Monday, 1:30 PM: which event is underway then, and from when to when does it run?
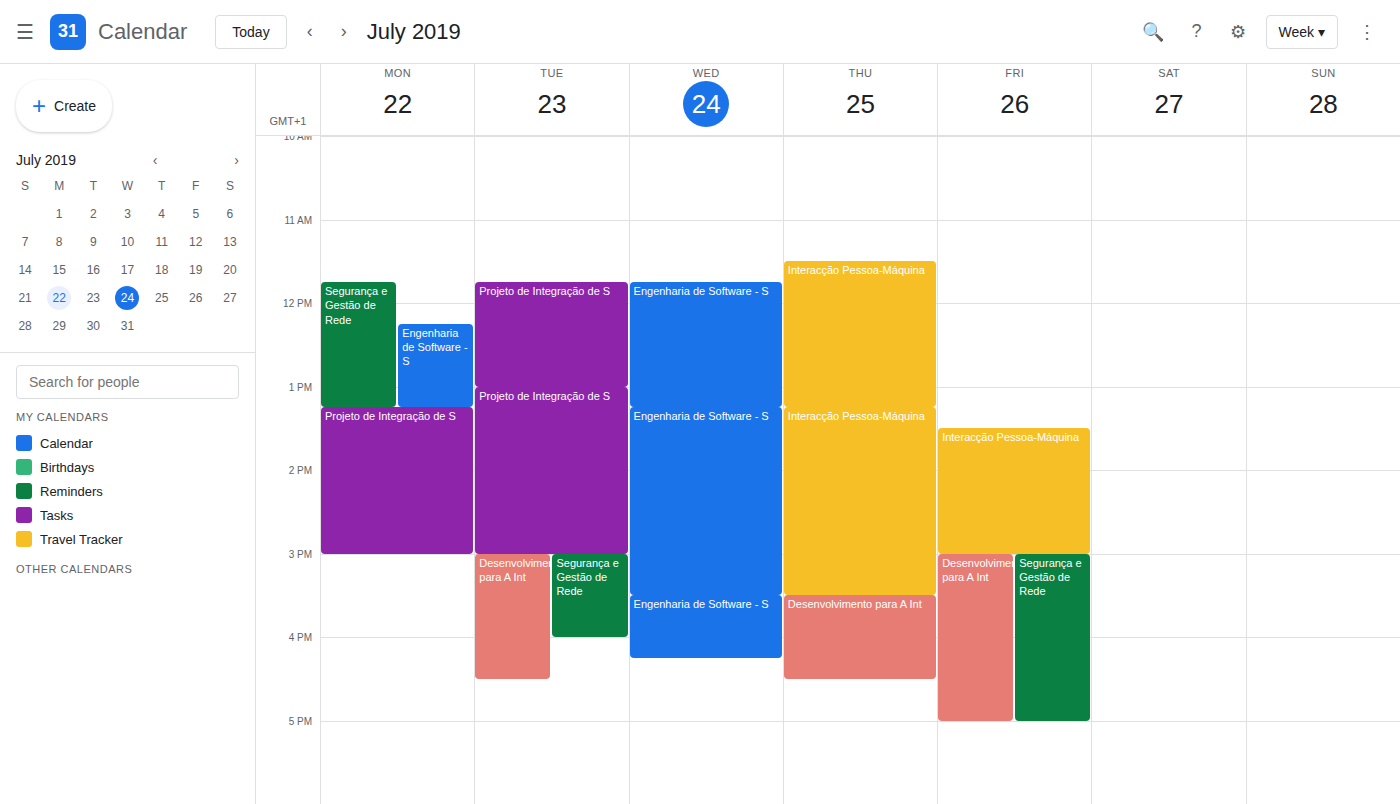
"Projeto de Integração de S", 1:15 PM to 3:00 PM